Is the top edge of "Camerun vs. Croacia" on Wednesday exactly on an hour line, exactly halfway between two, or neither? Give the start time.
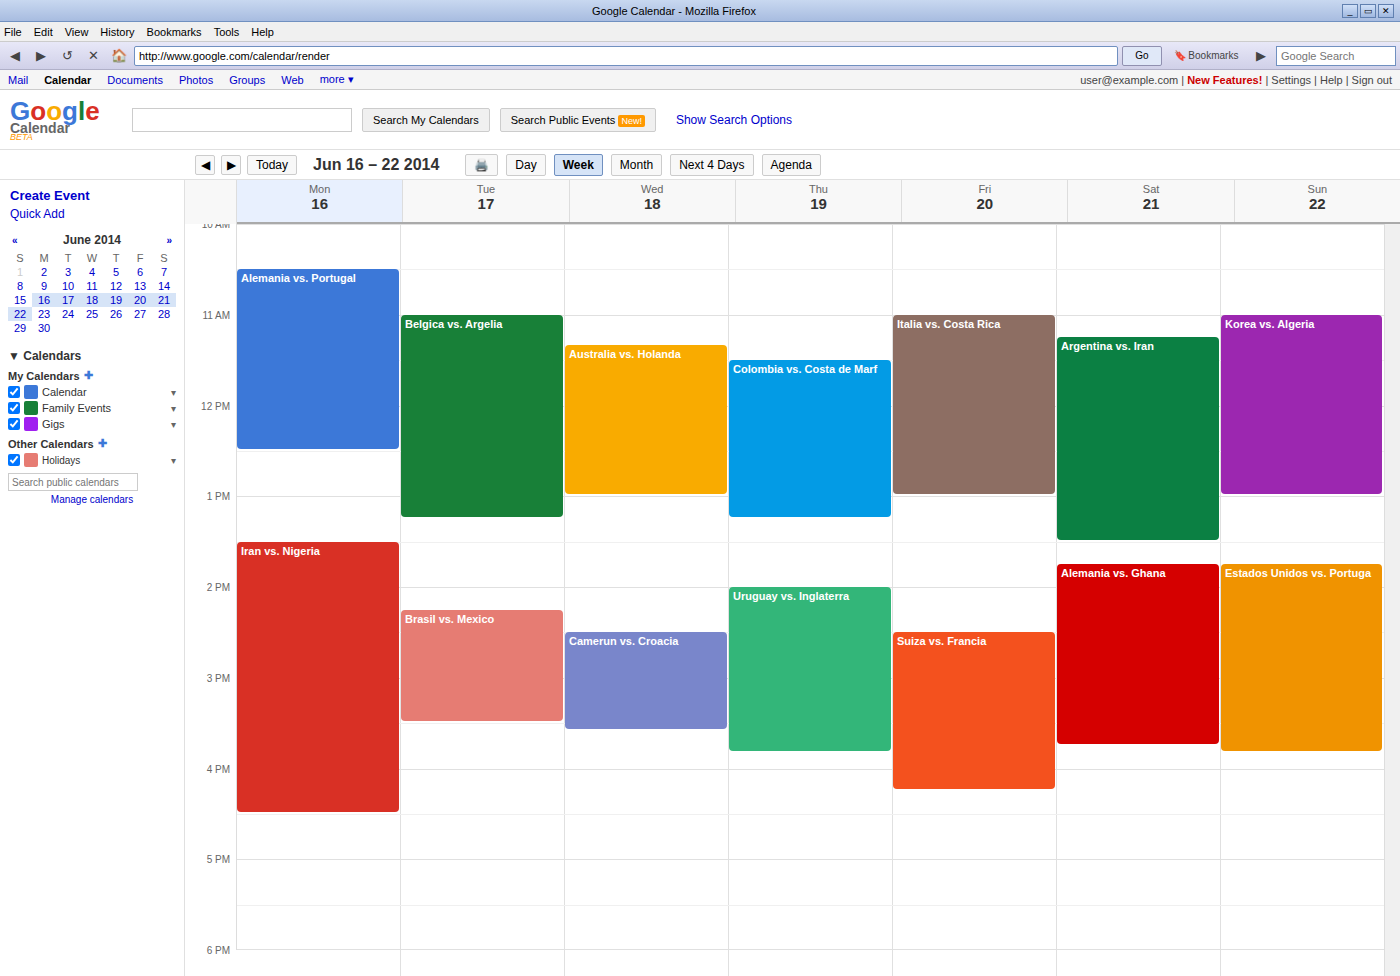
2:30 PM -- halfway between the 2 PM and 3 PM lines.